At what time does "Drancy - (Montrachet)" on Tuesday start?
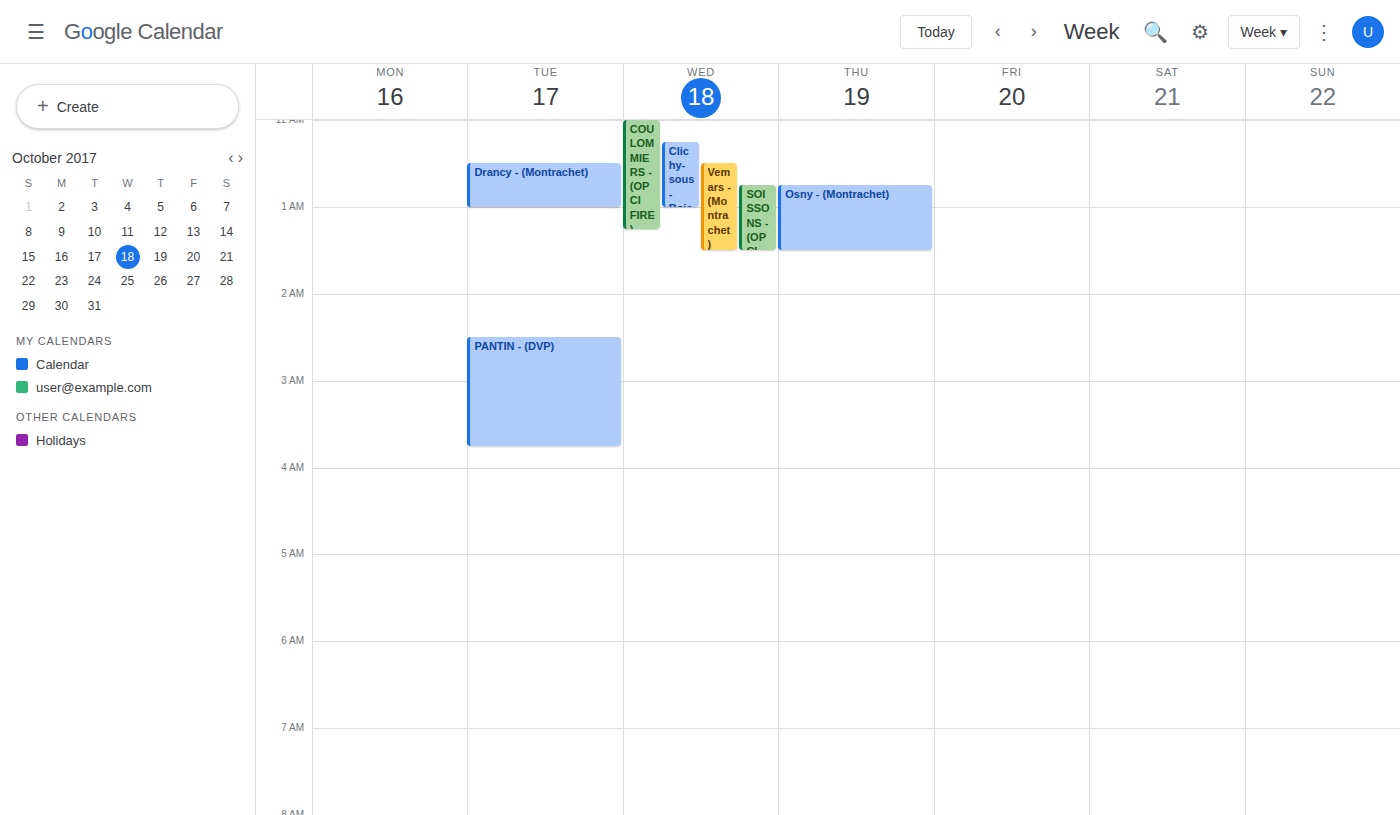
00:30